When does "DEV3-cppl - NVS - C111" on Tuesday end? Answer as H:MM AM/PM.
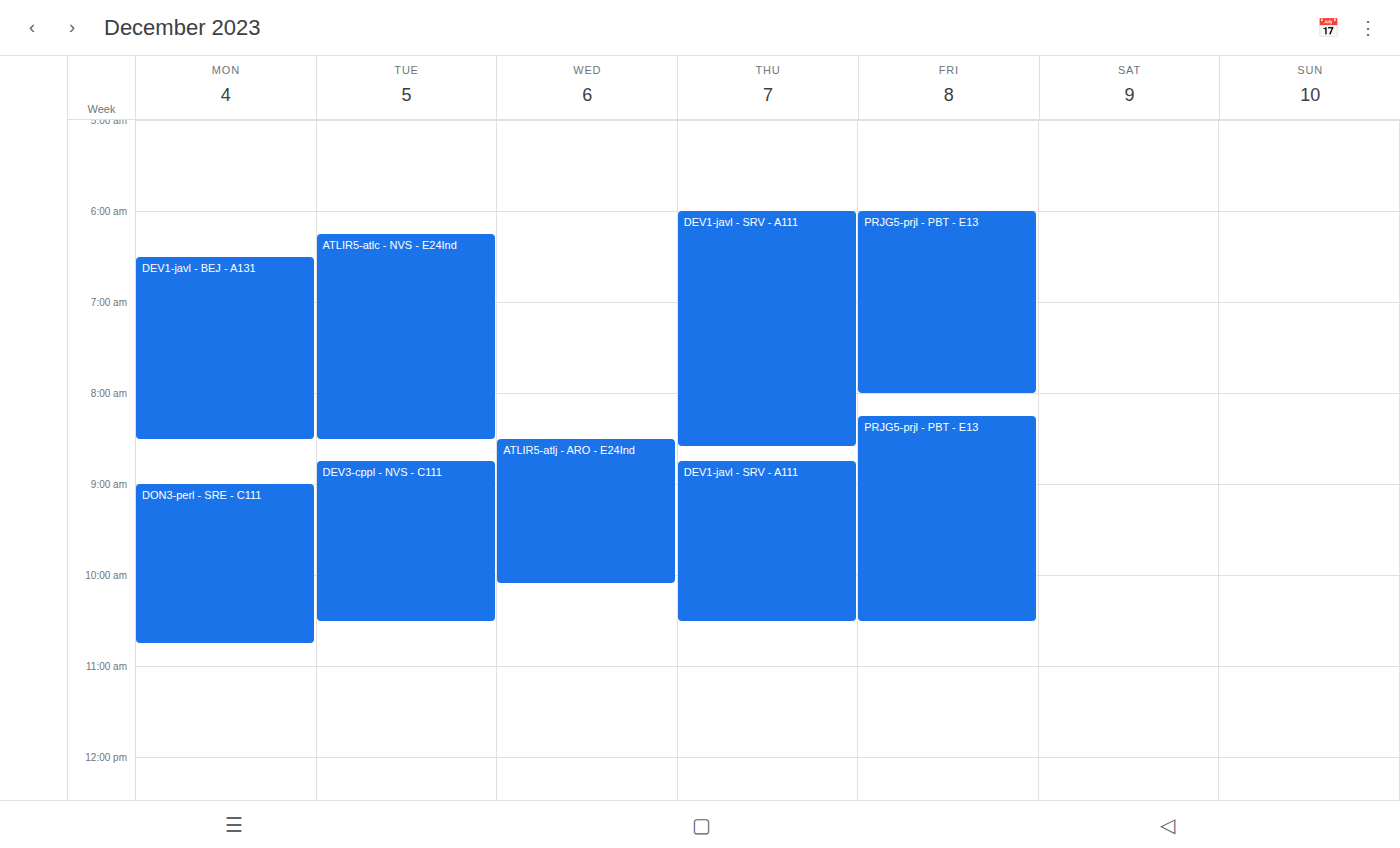
10:30 AM